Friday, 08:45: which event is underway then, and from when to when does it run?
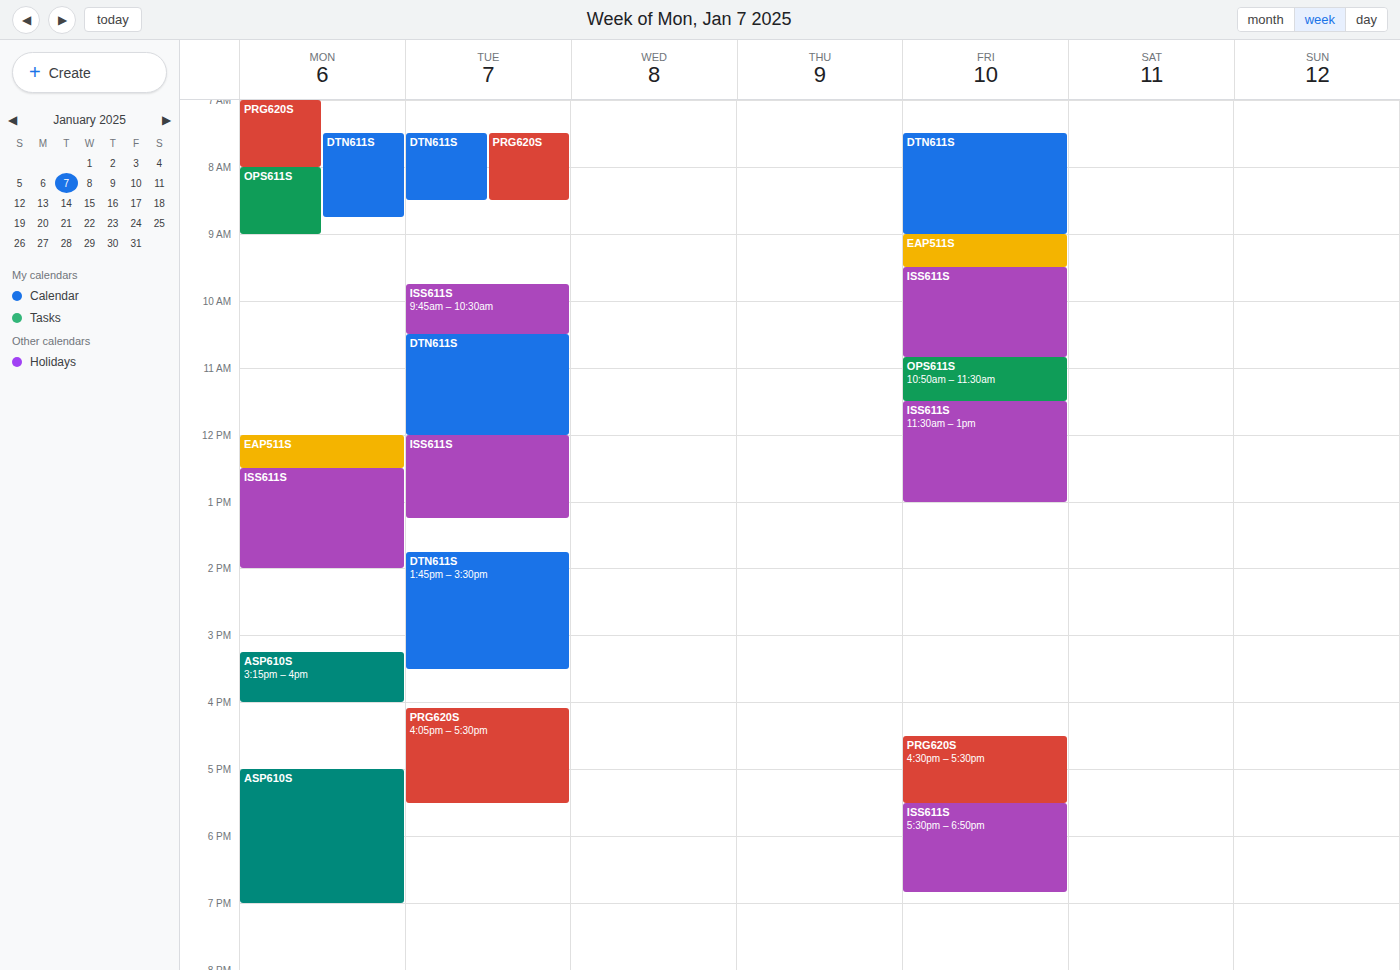
"DTN611S", 07:30 to 09:00